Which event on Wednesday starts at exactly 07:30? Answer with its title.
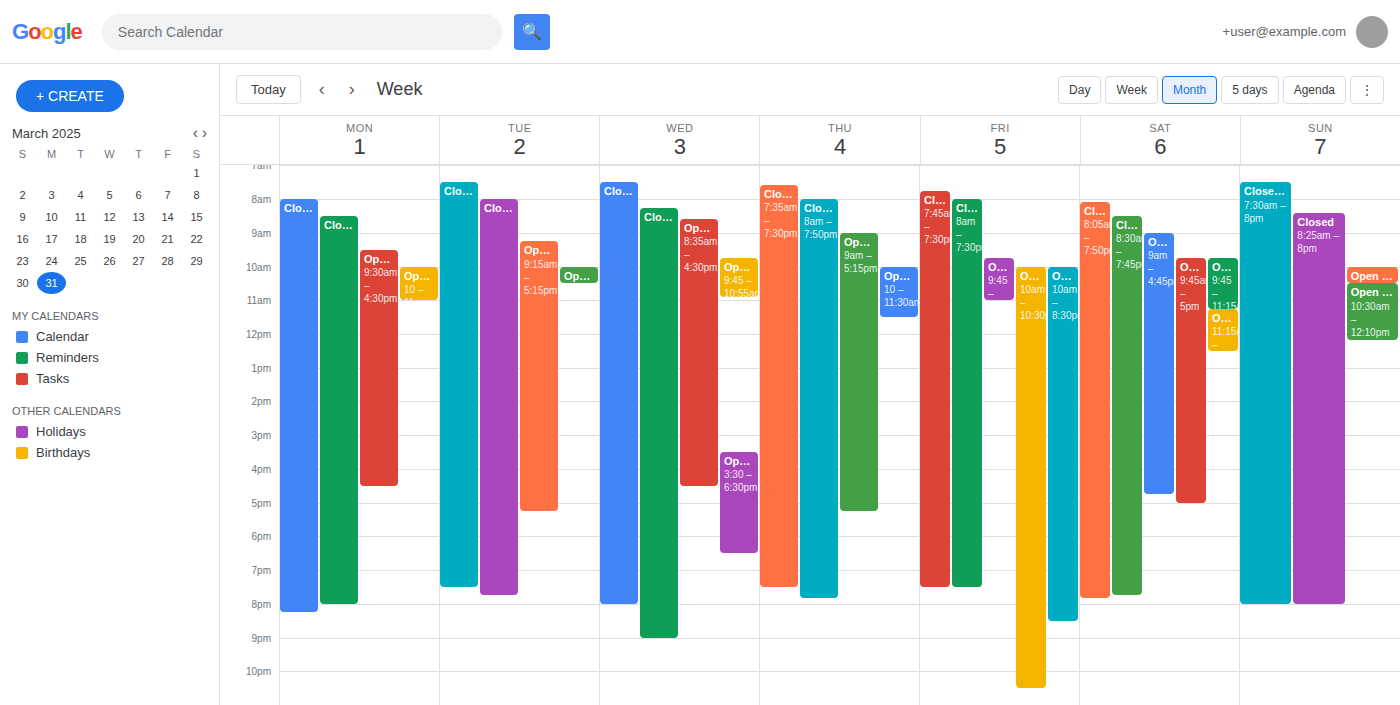
"Closed"